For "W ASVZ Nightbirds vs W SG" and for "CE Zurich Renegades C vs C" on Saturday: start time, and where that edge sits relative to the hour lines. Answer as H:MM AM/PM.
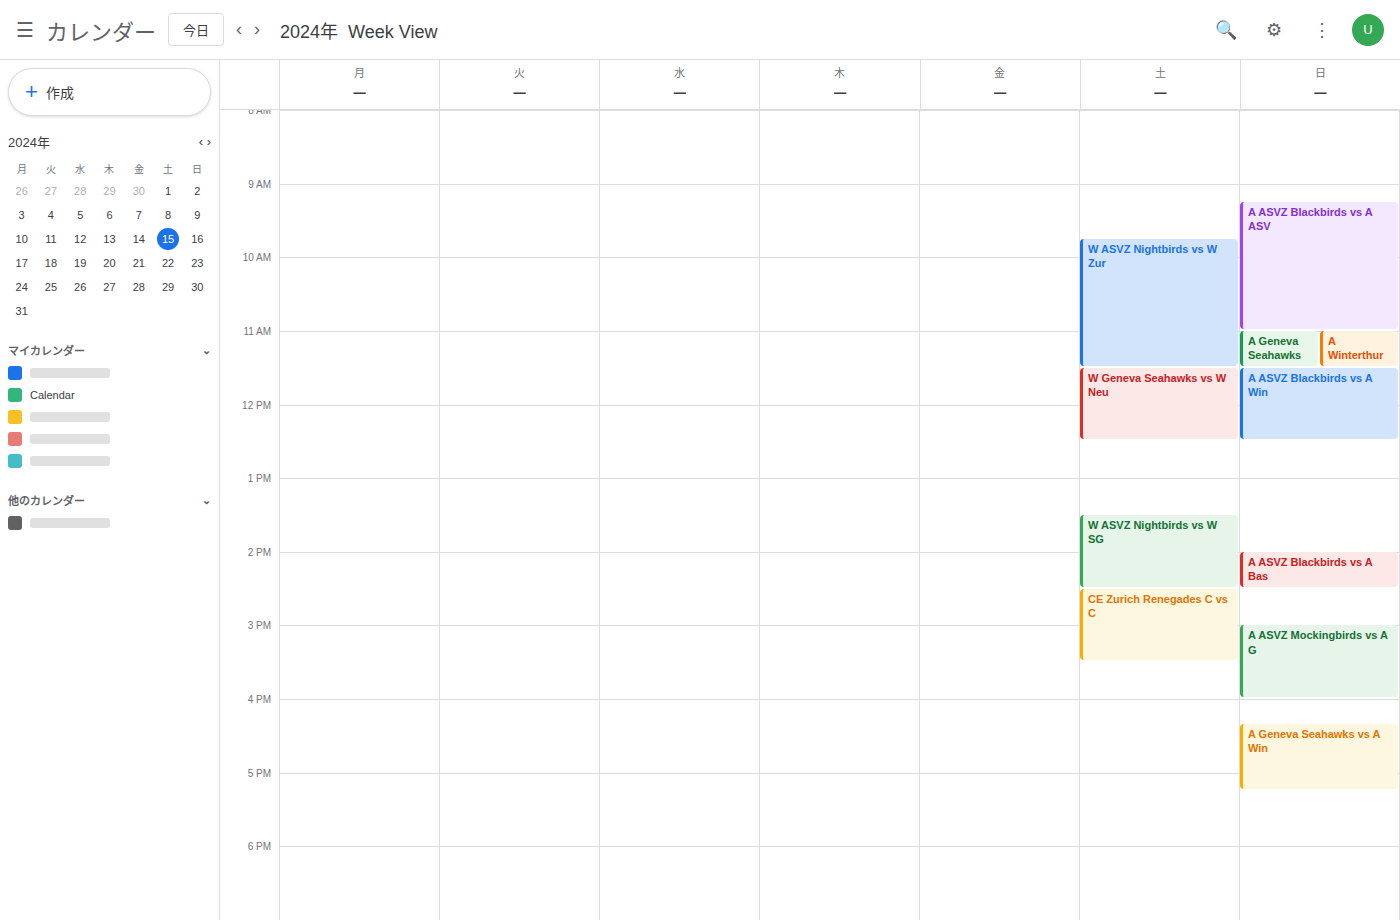
"W ASVZ Nightbirds vs W SG": 1:30 PM, halfway between the 1 PM and 2 PM lines. "CE Zurich Renegades C vs C": 2:30 PM, halfway between the 2 PM and 3 PM lines.